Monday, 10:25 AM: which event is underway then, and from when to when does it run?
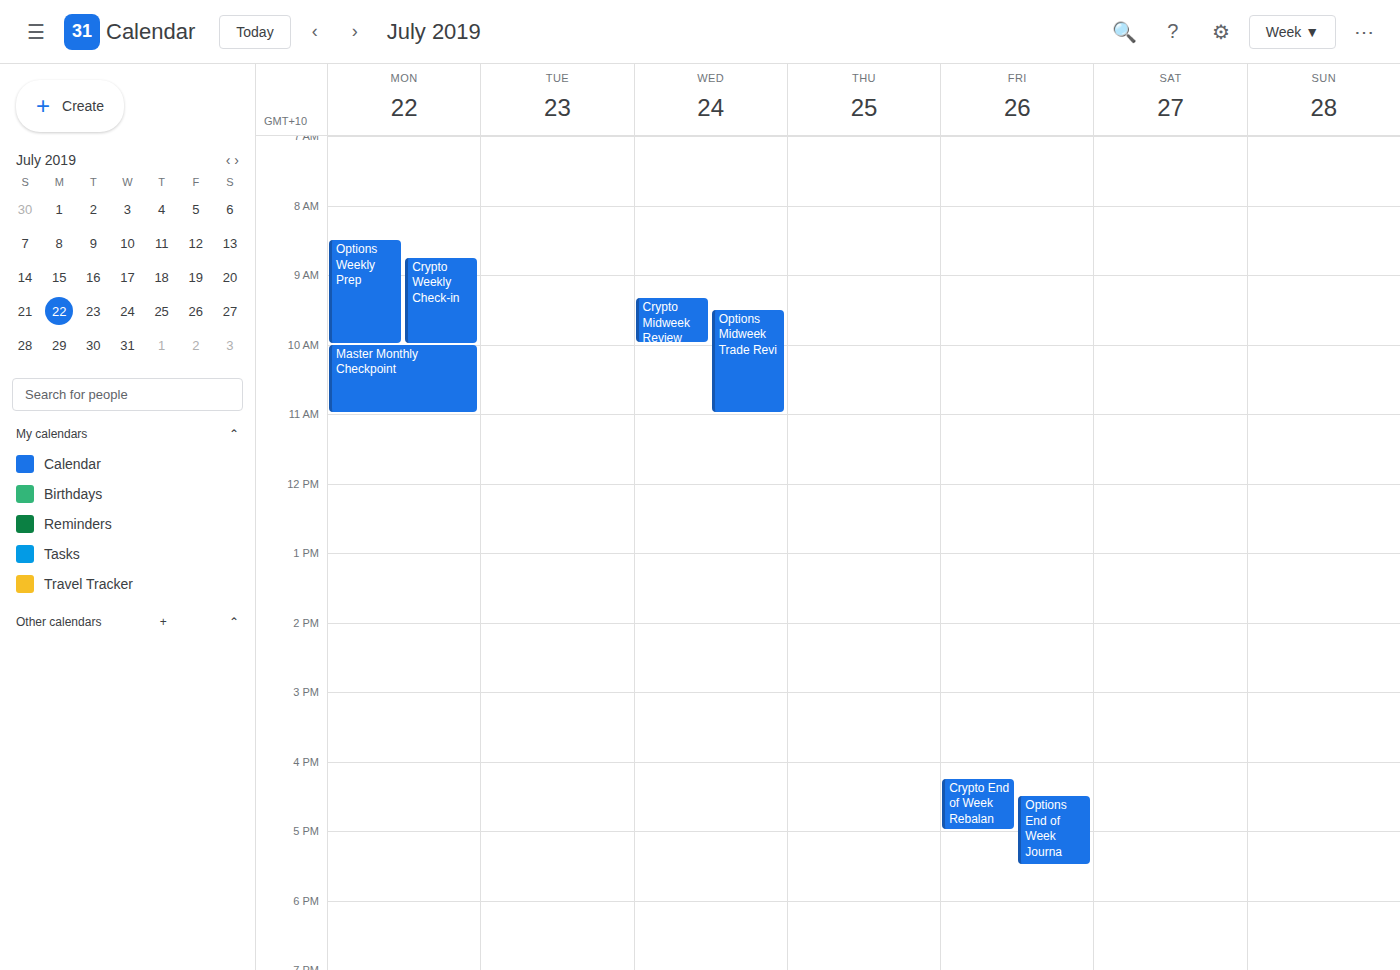
"Master Monthly Checkpoint", 10:00 AM to 11:00 AM